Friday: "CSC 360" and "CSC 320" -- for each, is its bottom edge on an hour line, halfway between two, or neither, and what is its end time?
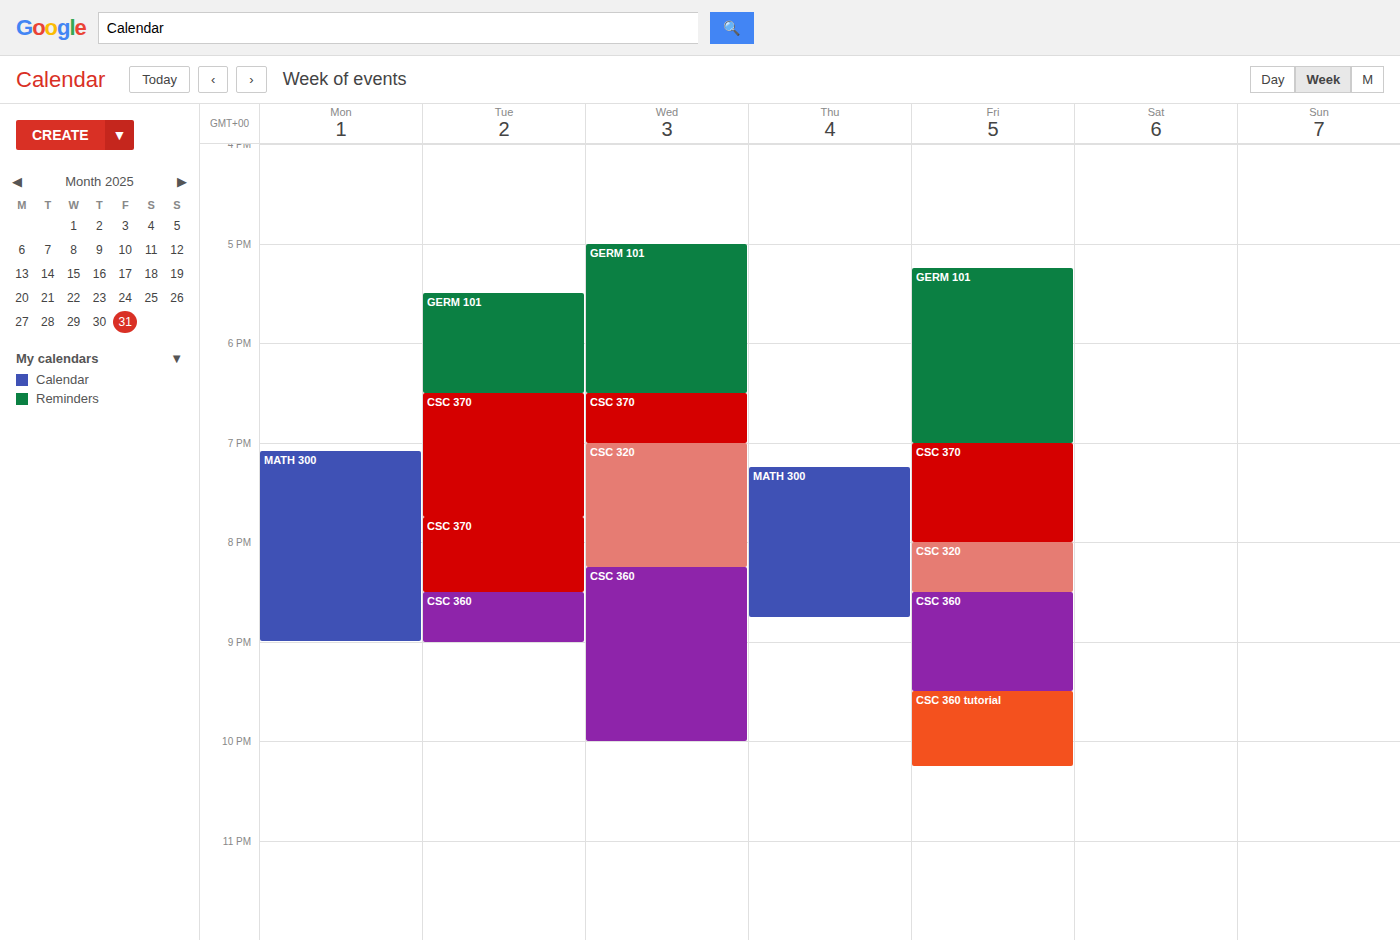
"CSC 360": 9:30 PM, halfway between the 9 PM and 10 PM lines. "CSC 320": 8:30 PM, halfway between the 8 PM and 9 PM lines.